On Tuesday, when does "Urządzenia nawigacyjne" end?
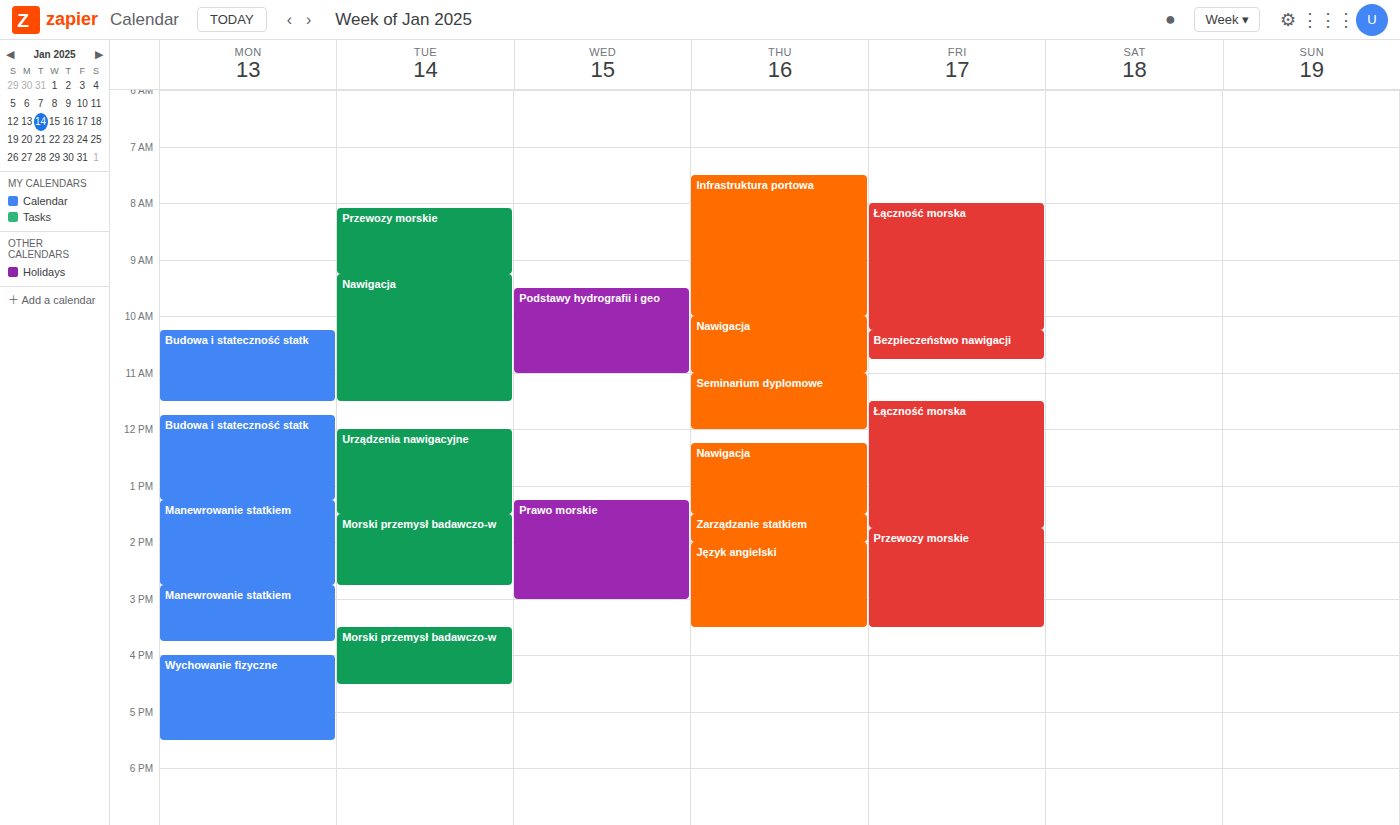
1:30 PM